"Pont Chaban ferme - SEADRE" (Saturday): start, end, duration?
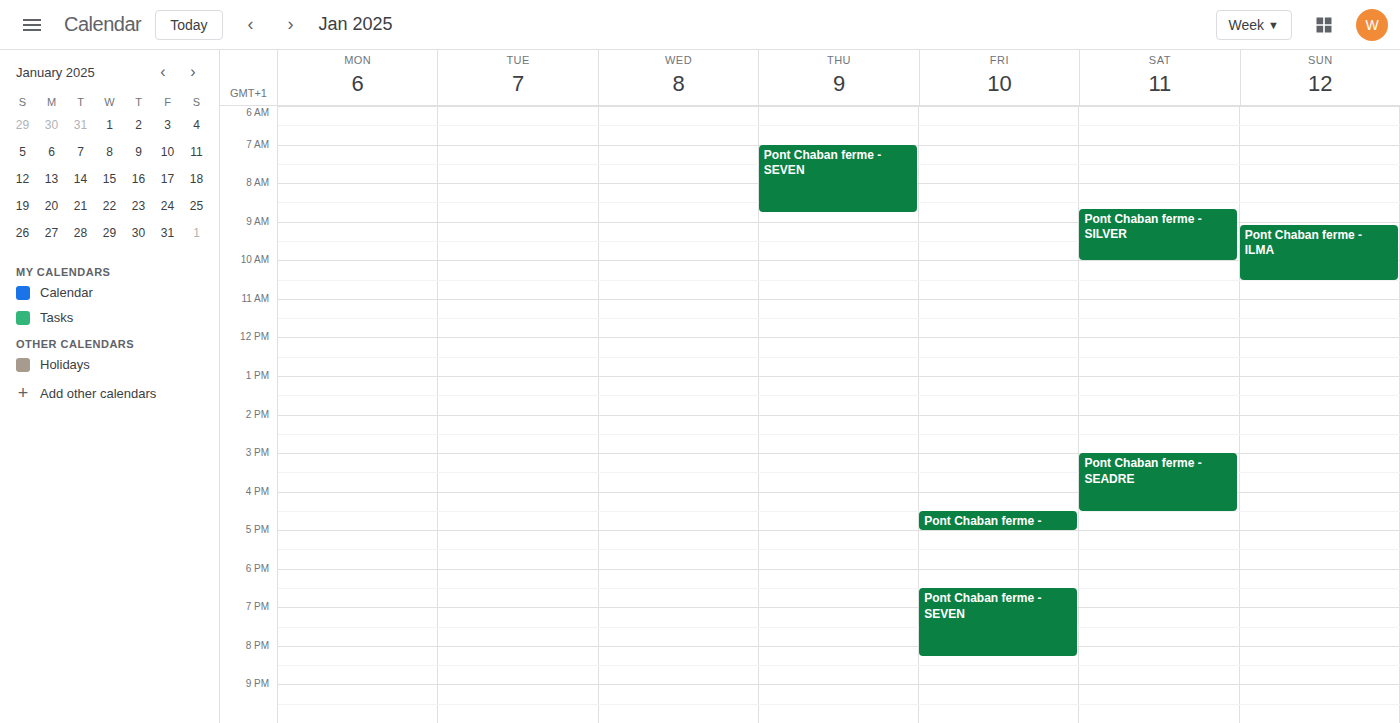
3:00 PM to 4:30 PM, 1 hour 30 minutes